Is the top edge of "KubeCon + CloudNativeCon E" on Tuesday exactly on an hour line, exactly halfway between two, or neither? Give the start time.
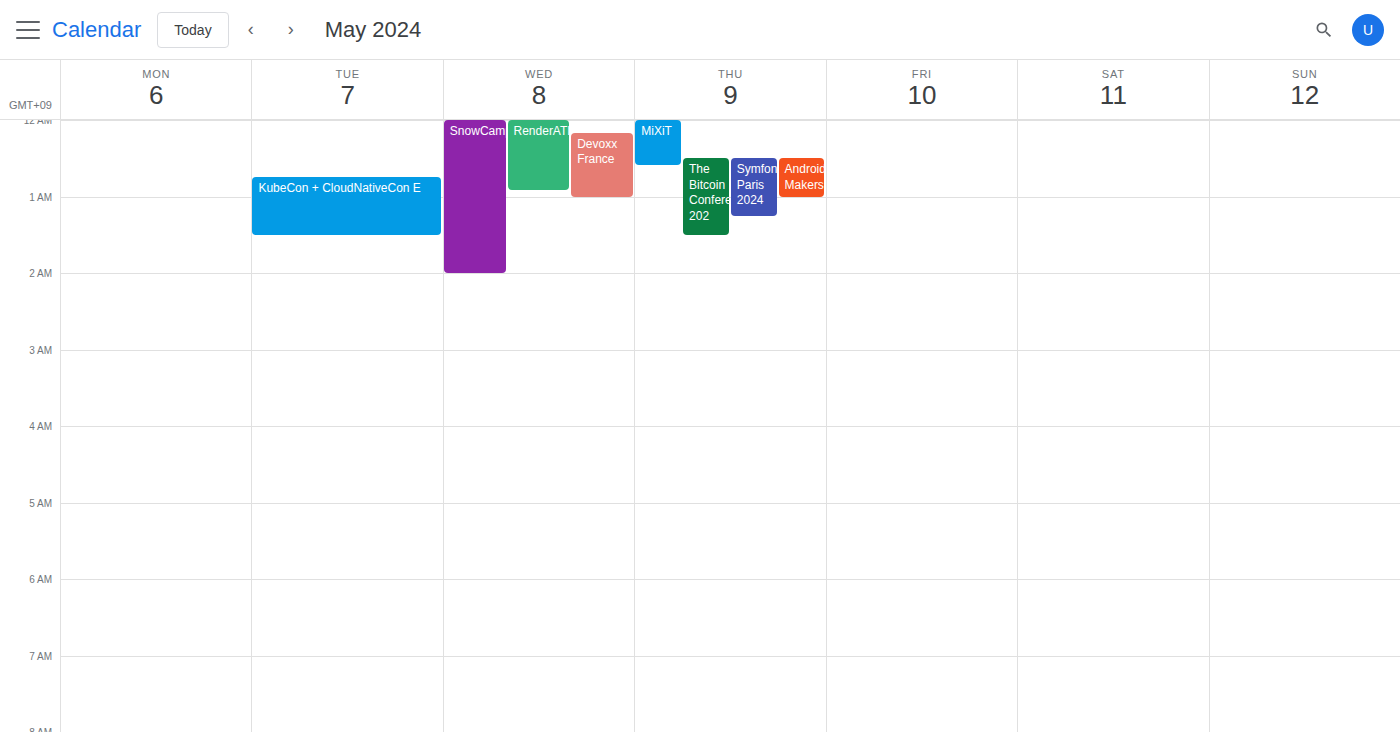
12:45 AM -- neither: three quarters of the way from the 12 AM line to the 1 AM line.